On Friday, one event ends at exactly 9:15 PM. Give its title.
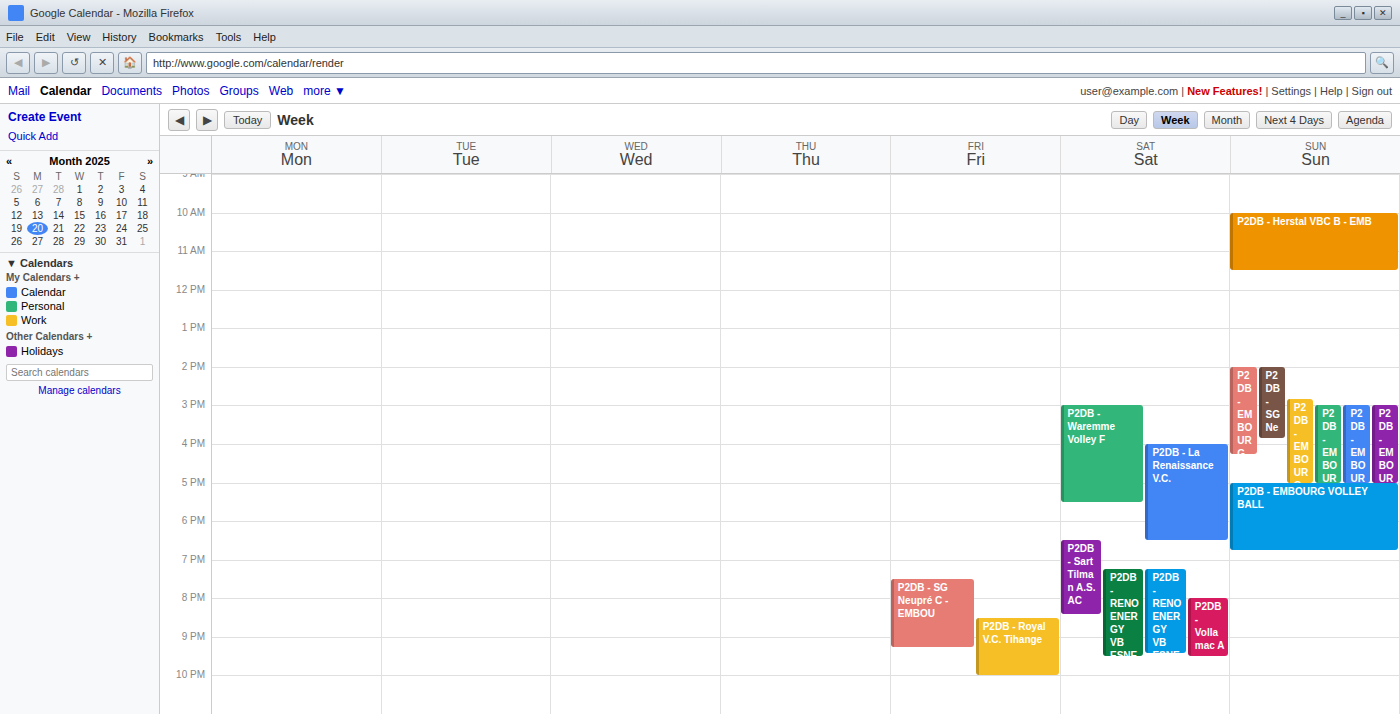
"P2DB - SG Neupré C - EMBOU"